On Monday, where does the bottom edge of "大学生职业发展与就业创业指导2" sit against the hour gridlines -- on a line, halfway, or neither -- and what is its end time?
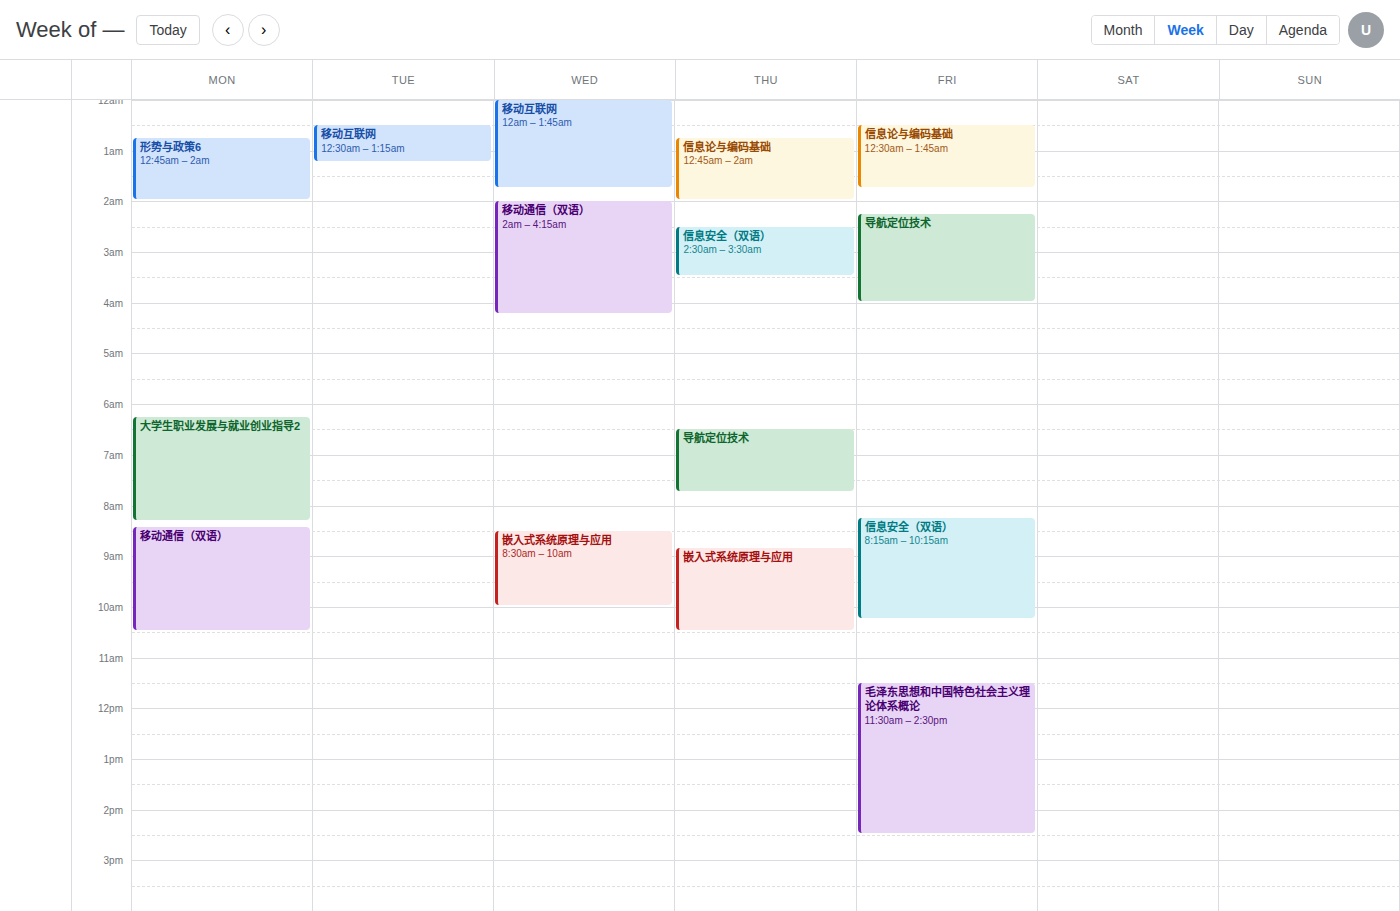
08:20 -- neither: 20 minutes below the 08:00 line and 40 minutes above the 09:00 line.